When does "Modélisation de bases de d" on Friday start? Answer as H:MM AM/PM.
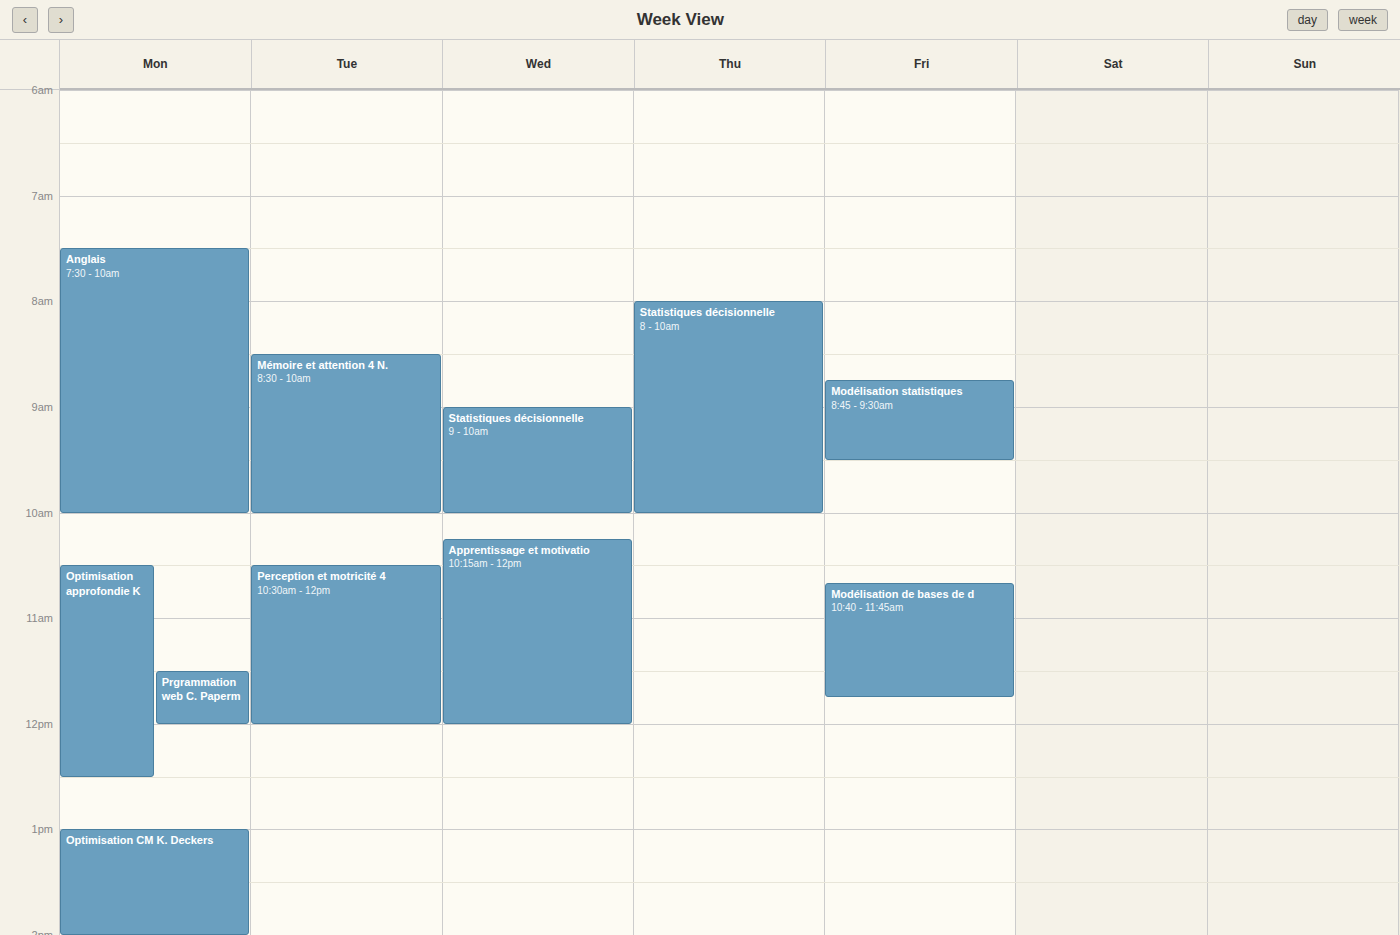
10:40 AM